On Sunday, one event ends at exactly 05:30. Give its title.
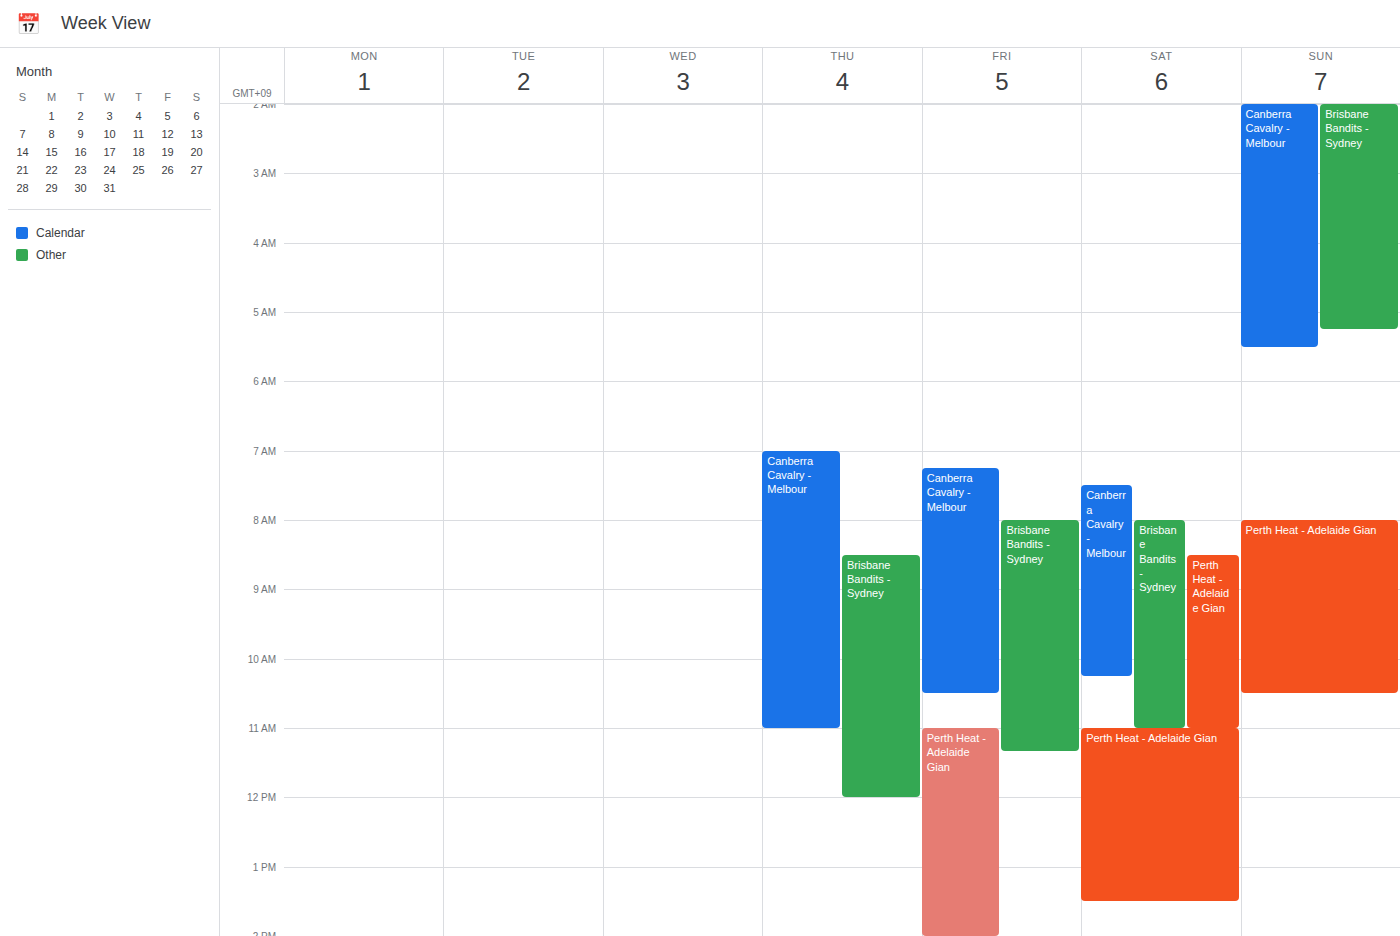
"Canberra Cavalry - Melbour"